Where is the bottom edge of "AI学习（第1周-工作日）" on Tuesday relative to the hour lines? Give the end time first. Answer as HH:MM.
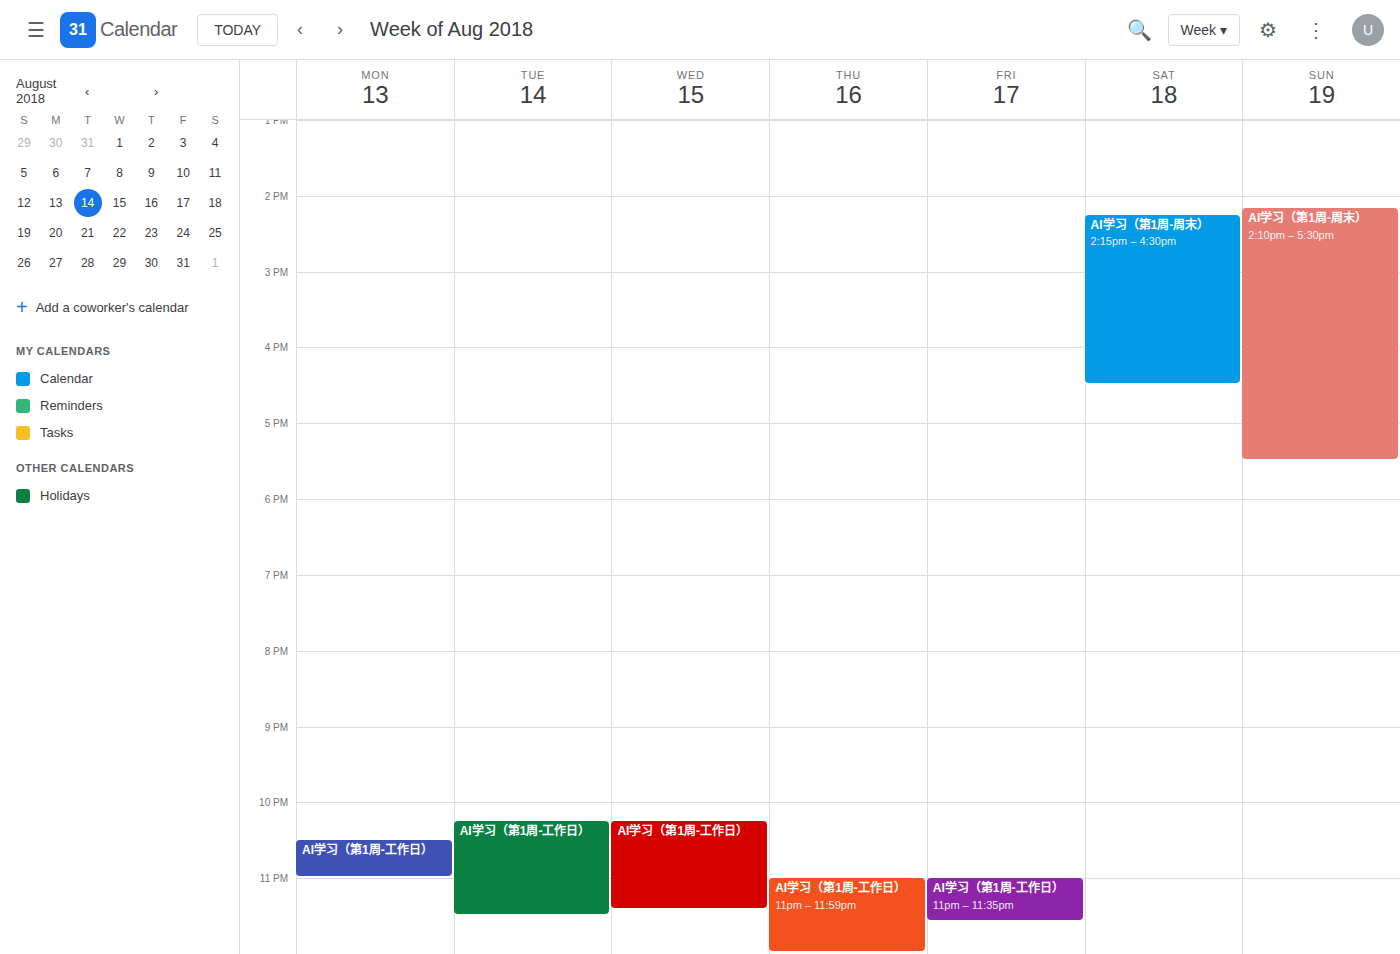
23:30 -- halfway between the 23:00 and 24:00 lines.